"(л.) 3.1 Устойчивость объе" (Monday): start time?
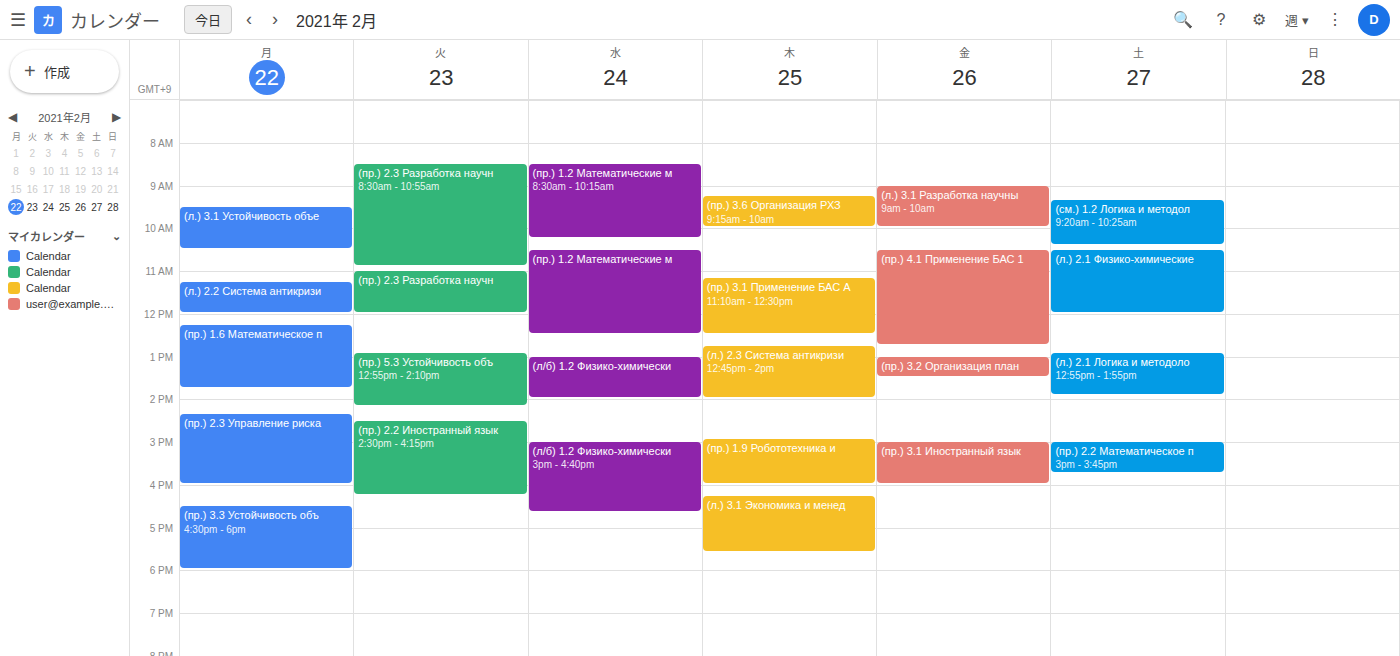
9:30 AM